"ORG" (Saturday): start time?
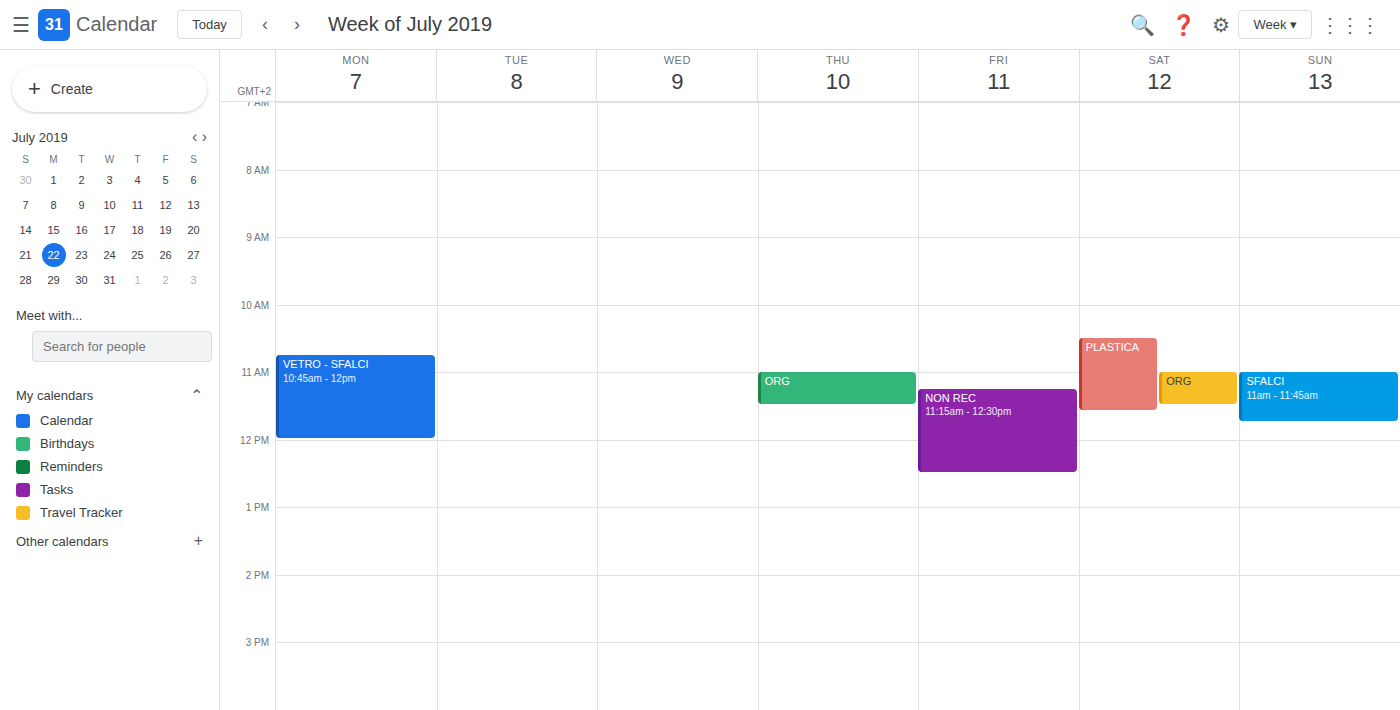
11:00